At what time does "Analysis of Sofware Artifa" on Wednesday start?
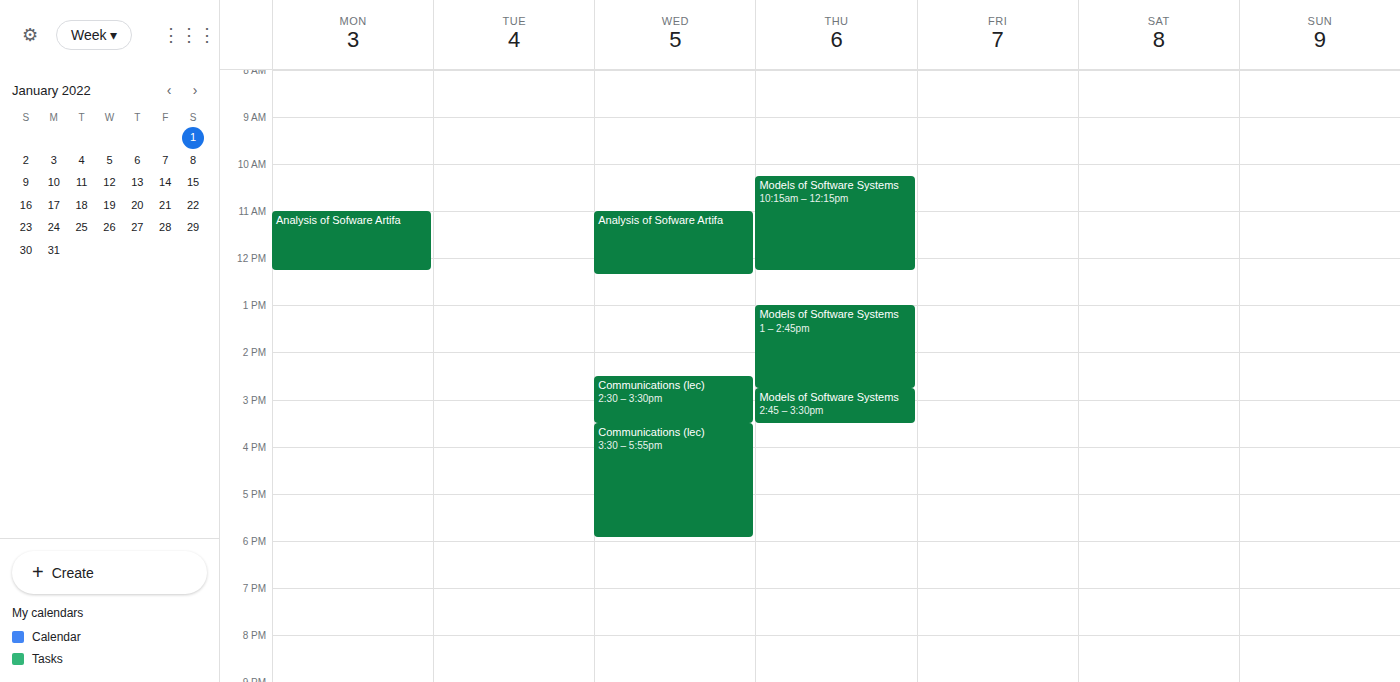
11:00 AM